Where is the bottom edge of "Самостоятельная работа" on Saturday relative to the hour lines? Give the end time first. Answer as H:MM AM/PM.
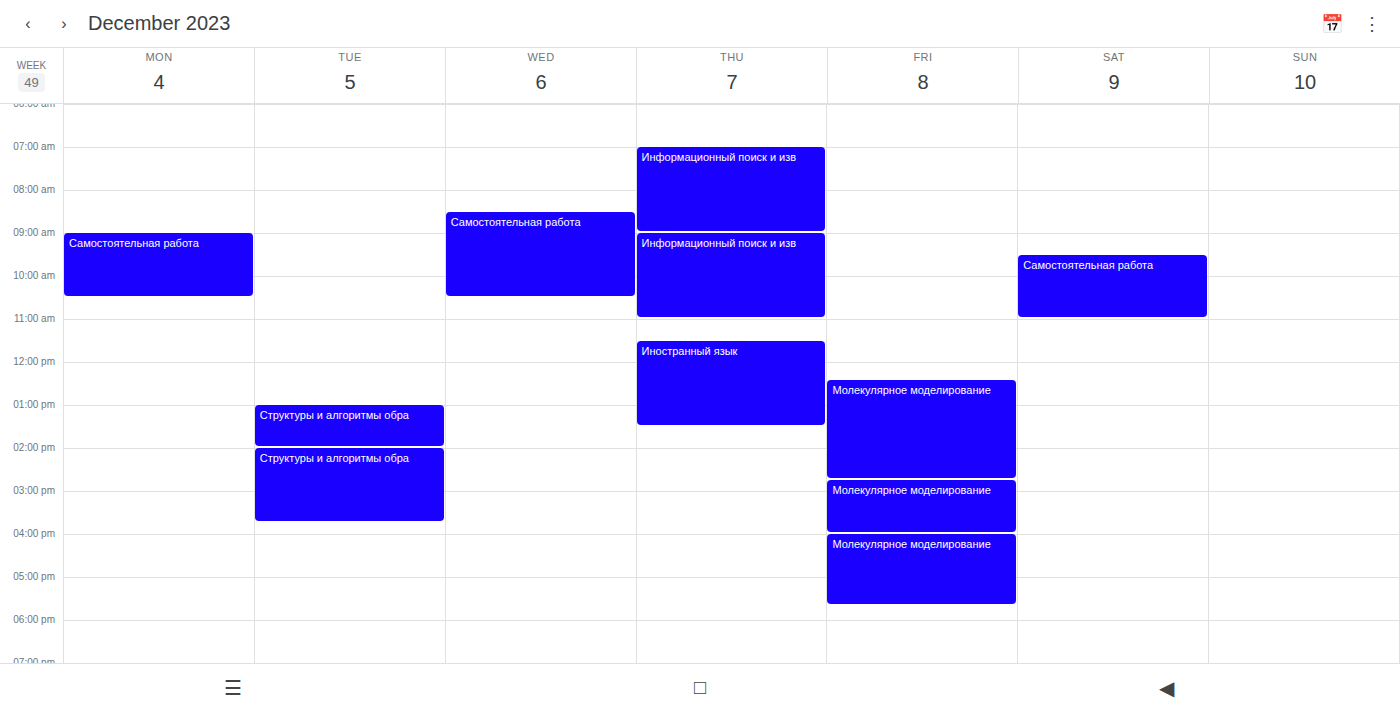
11:00 AM -- exactly on the 11 AM line.